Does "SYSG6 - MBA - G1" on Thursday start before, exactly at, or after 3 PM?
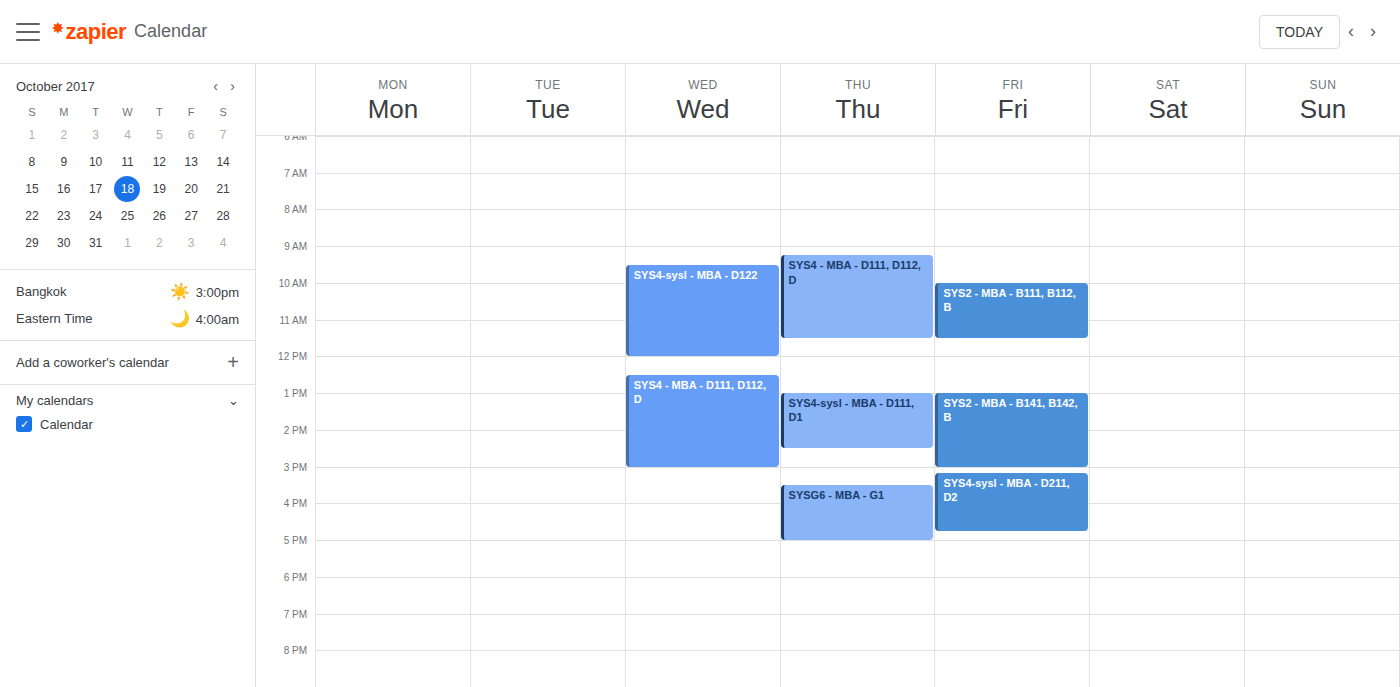
3:30 PM -- after 3 PM, 30 minutes below the 3 PM line.